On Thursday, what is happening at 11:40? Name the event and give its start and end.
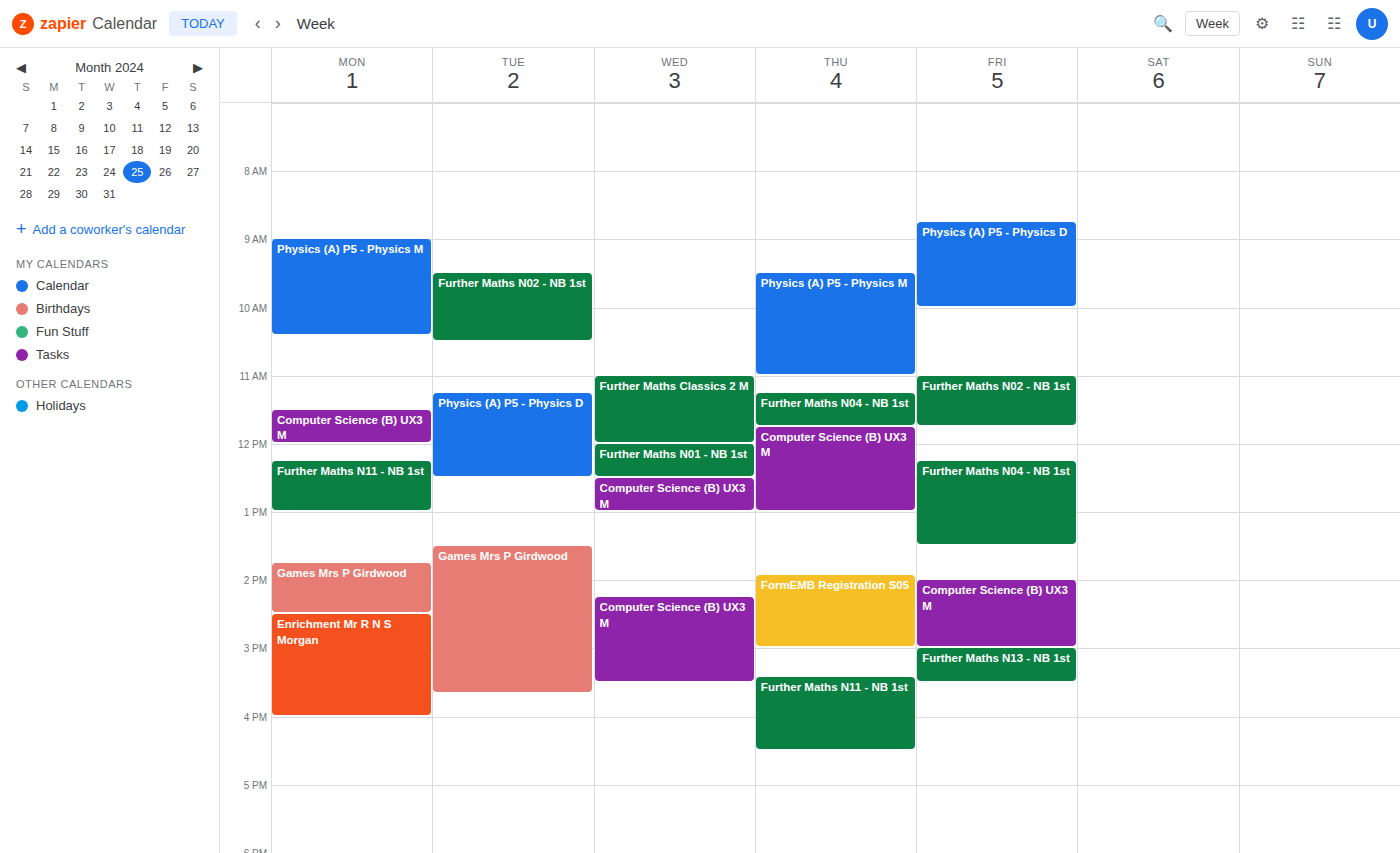
"Further Maths N04 - NB 1st", 11:15 to 11:45